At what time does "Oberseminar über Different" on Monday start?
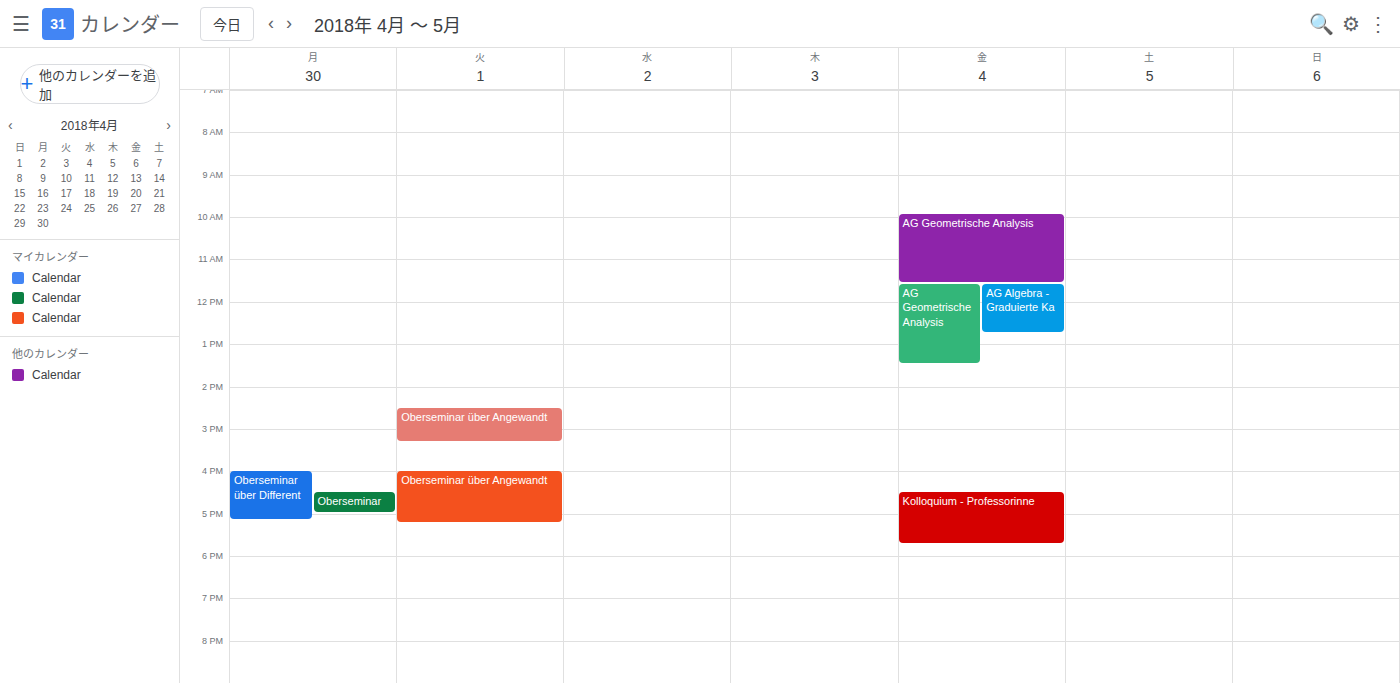
4:00 PM